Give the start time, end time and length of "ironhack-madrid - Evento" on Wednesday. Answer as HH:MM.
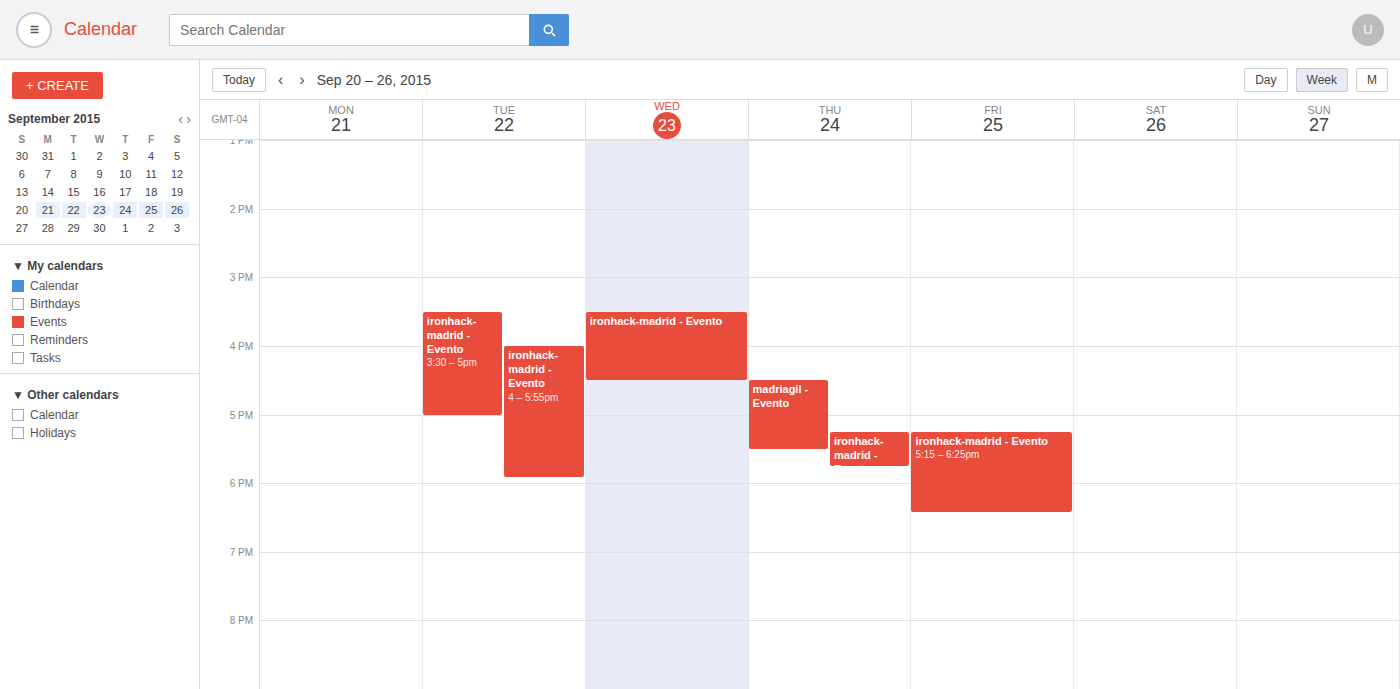
15:30 to 16:30, 1 hour